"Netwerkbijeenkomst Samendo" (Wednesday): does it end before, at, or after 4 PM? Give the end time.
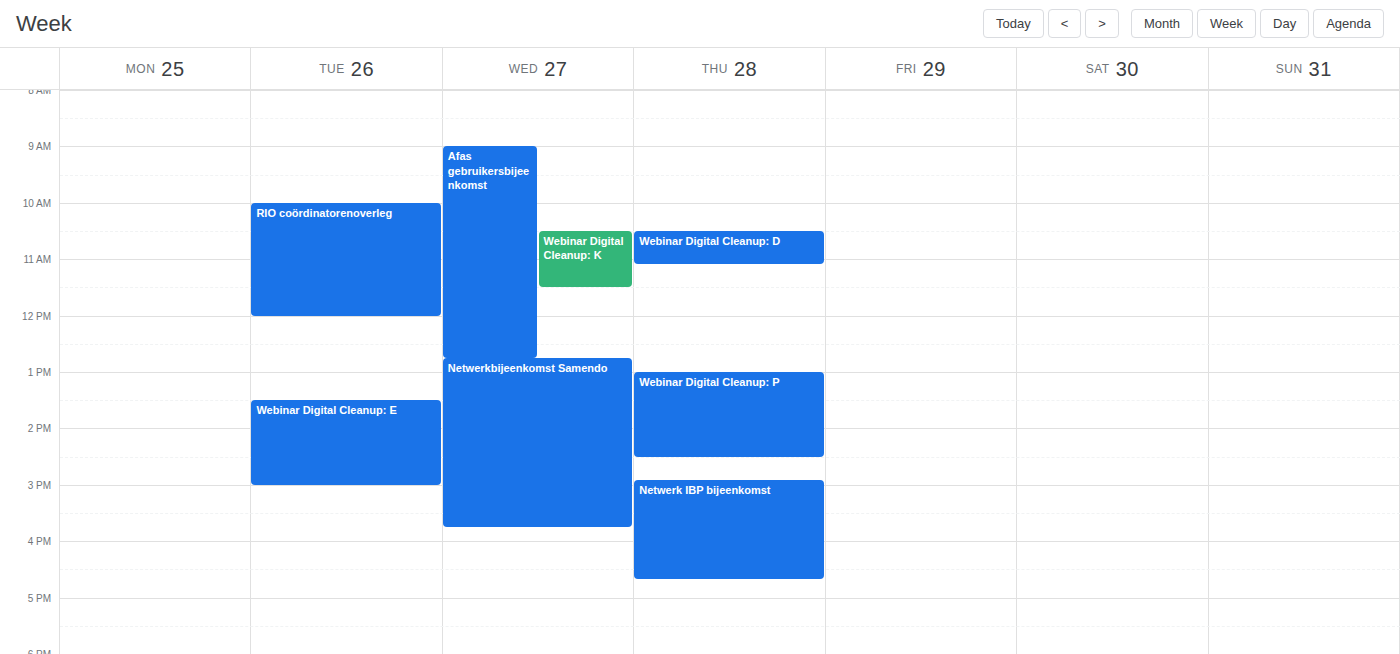
3:45 PM -- before 4 PM, 15 minutes above the 4 PM line.